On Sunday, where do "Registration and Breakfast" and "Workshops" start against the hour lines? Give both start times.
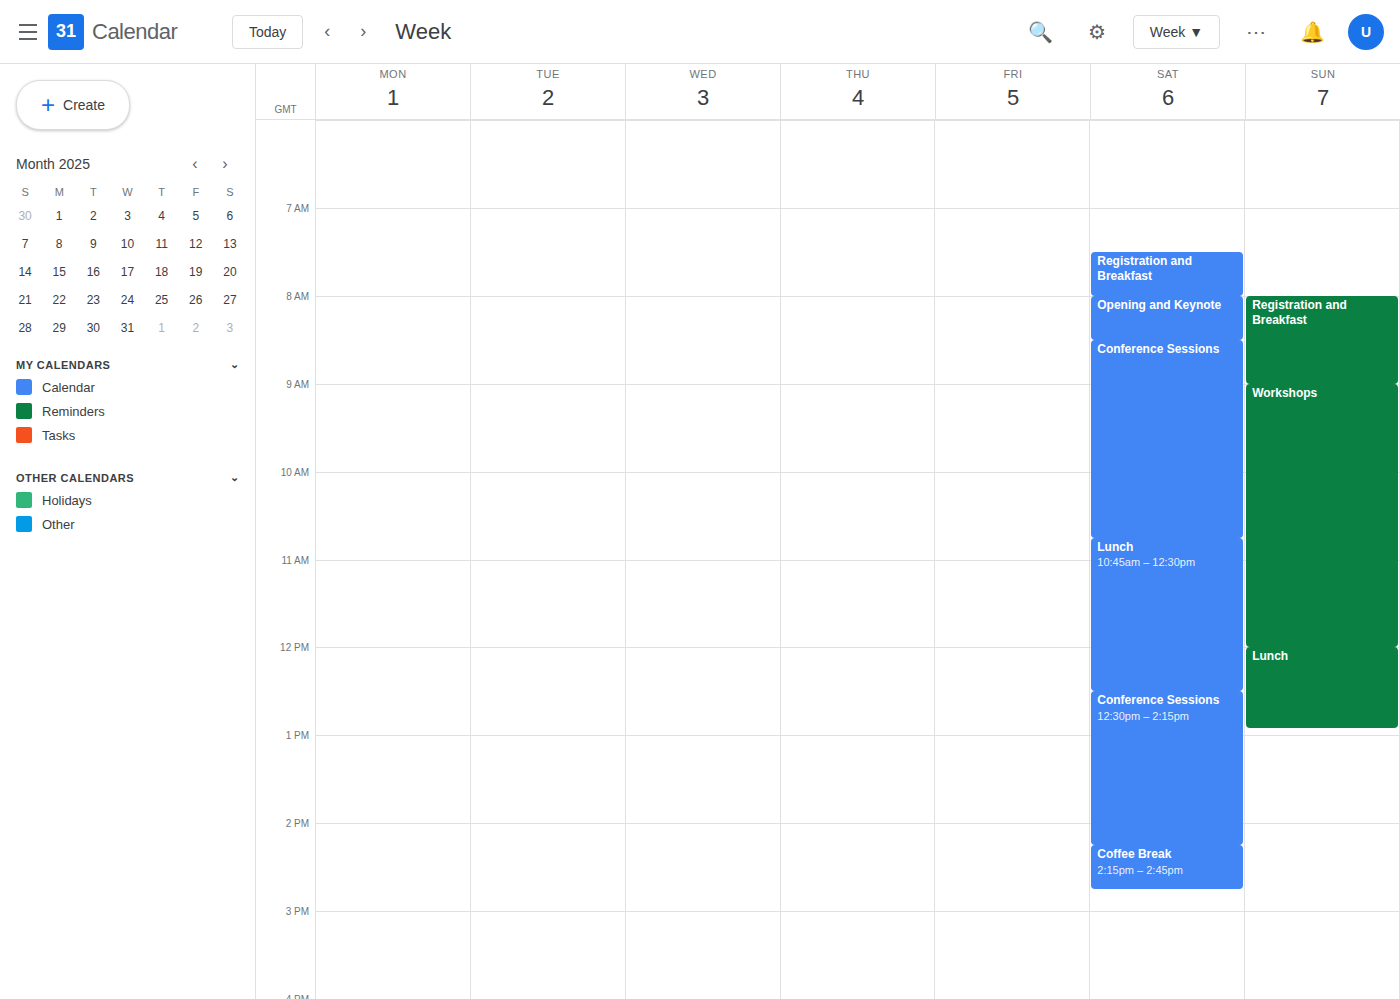
"Registration and Breakfast": 8:00 AM, exactly on the 8 AM line. "Workshops": 9:00 AM, exactly on the 9 AM line.